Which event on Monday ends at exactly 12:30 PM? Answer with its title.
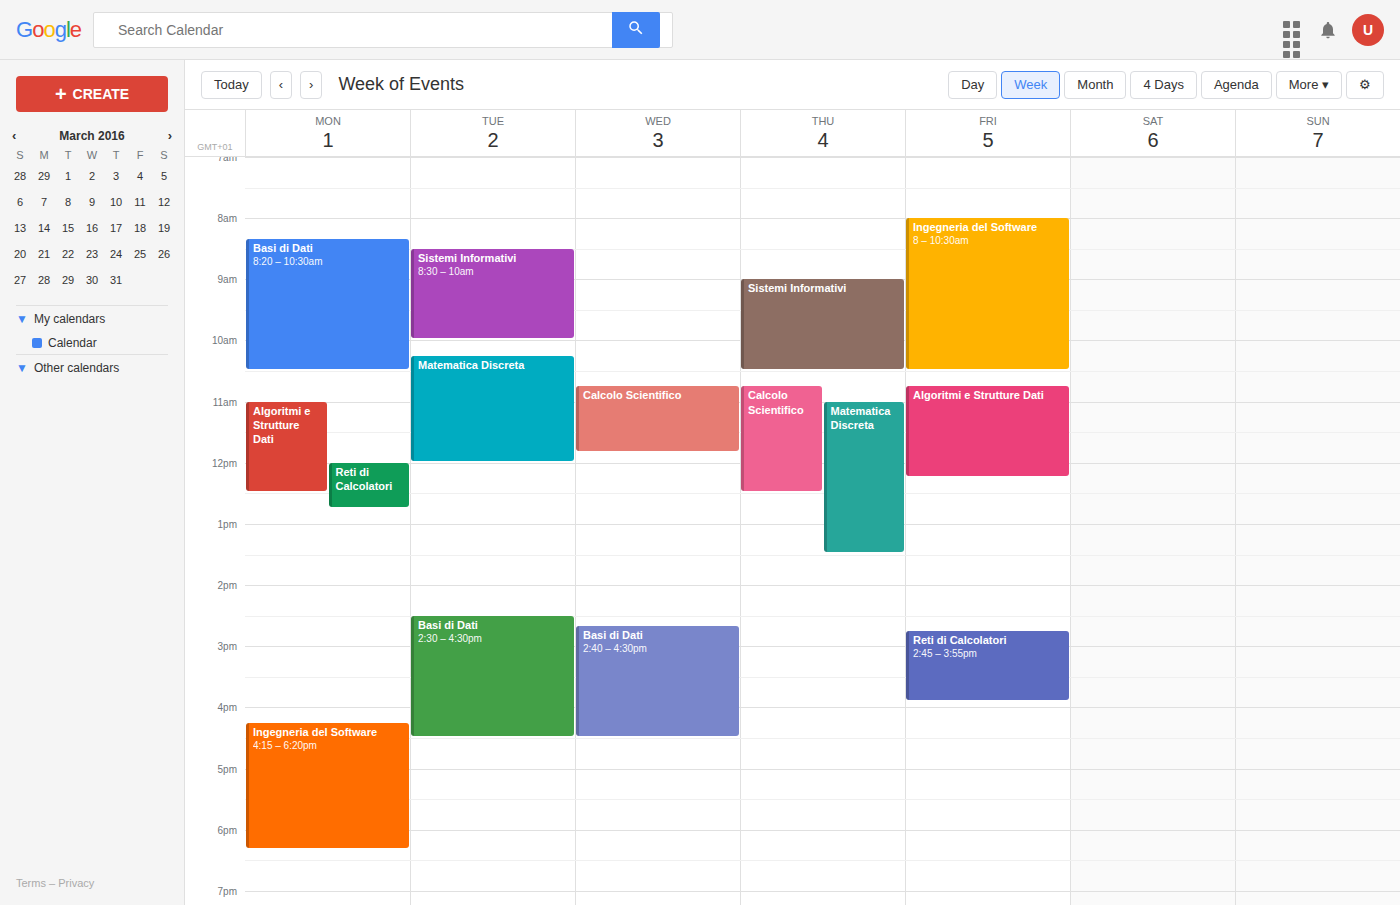
"Algoritmi e Strutture Dati"